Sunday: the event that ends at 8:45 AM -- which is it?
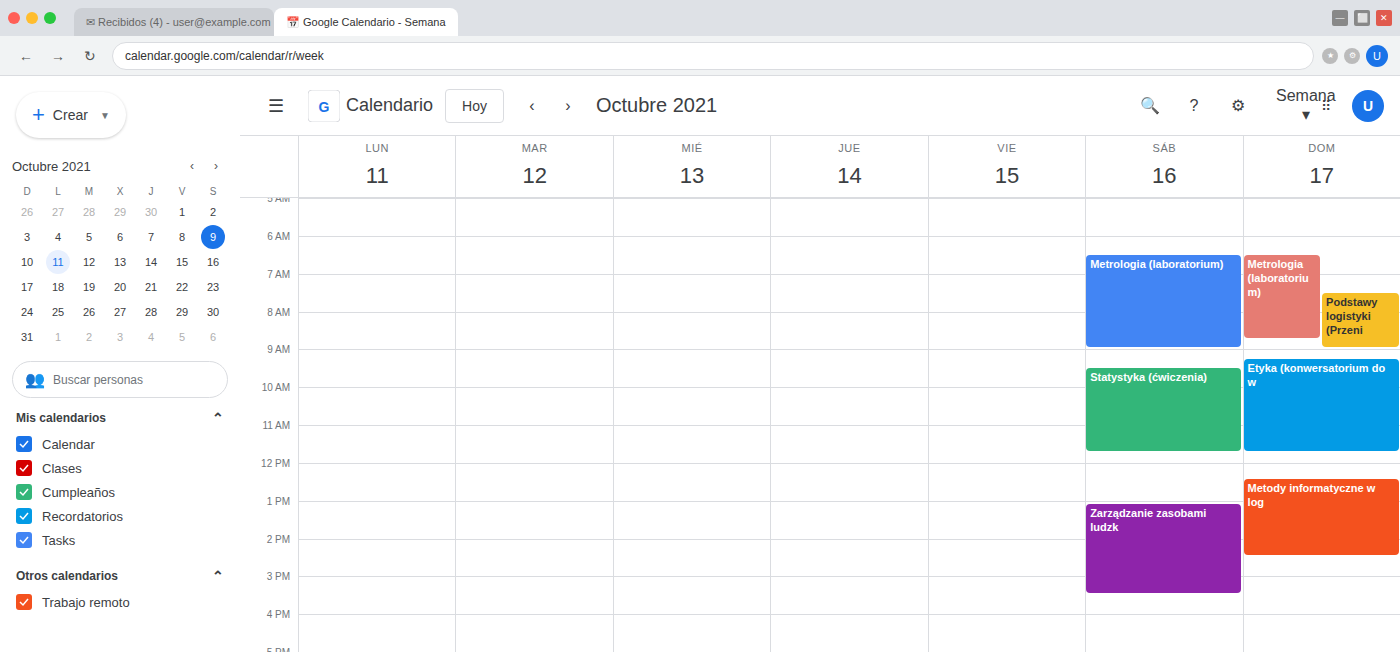
"Metrologia (laboratorium)"